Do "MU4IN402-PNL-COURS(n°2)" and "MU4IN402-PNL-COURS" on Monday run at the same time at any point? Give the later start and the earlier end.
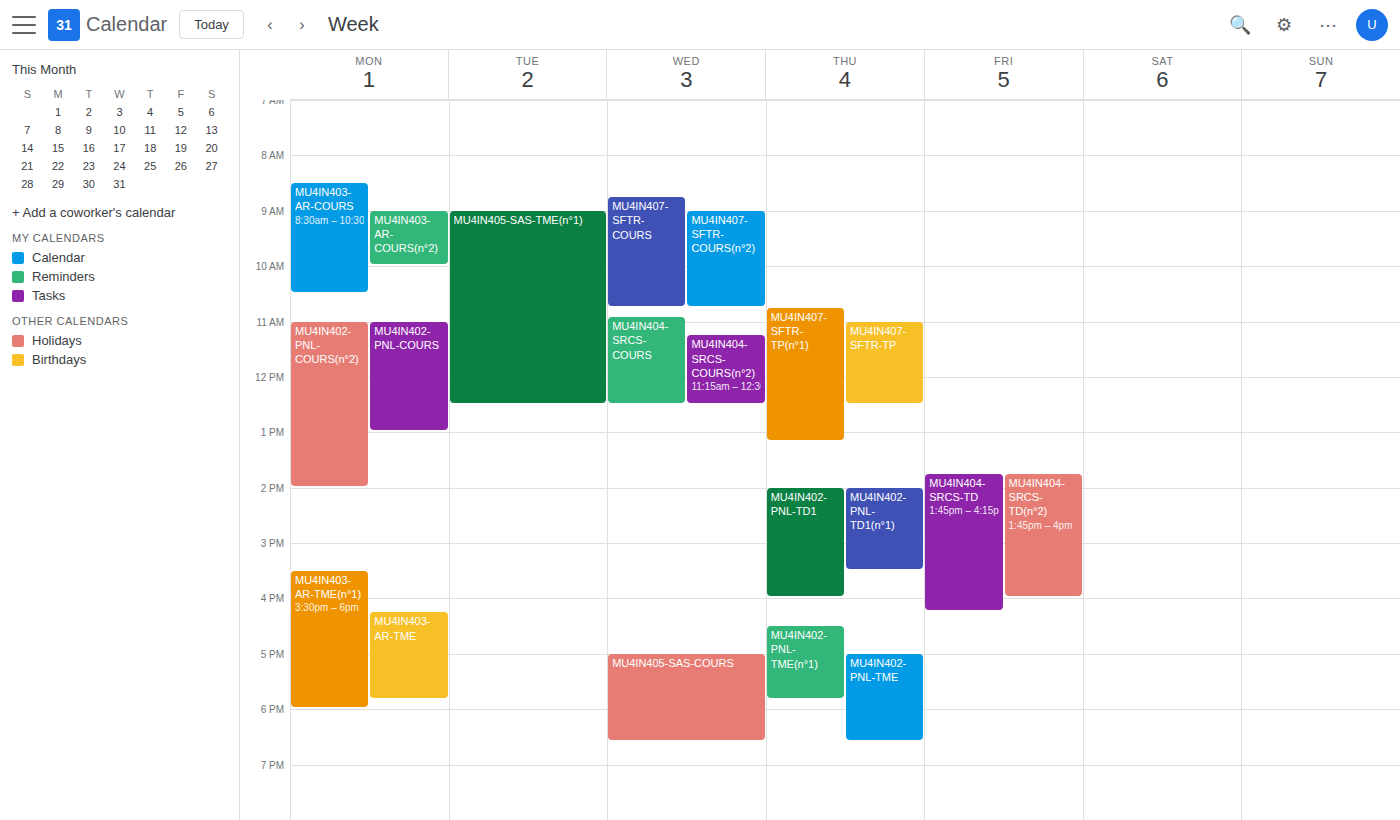
"MU4IN402-PNL-COURS" runs 11:00 AM to 1:00 PM, inside "MU4IN402-PNL-COURS(n°2)" -- they overlap.